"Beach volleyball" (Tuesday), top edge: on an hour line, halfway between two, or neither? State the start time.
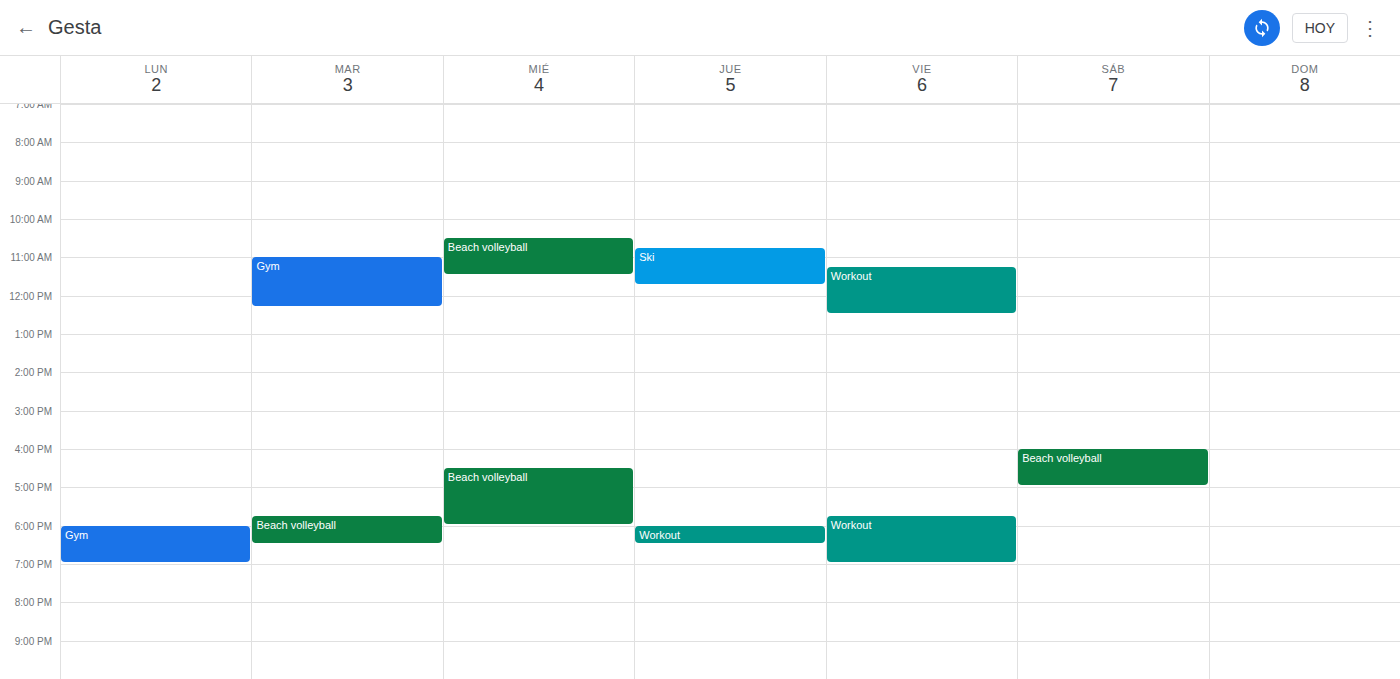
5:45 PM -- neither: three quarters of the way from the 5 PM line to the 6 PM line.